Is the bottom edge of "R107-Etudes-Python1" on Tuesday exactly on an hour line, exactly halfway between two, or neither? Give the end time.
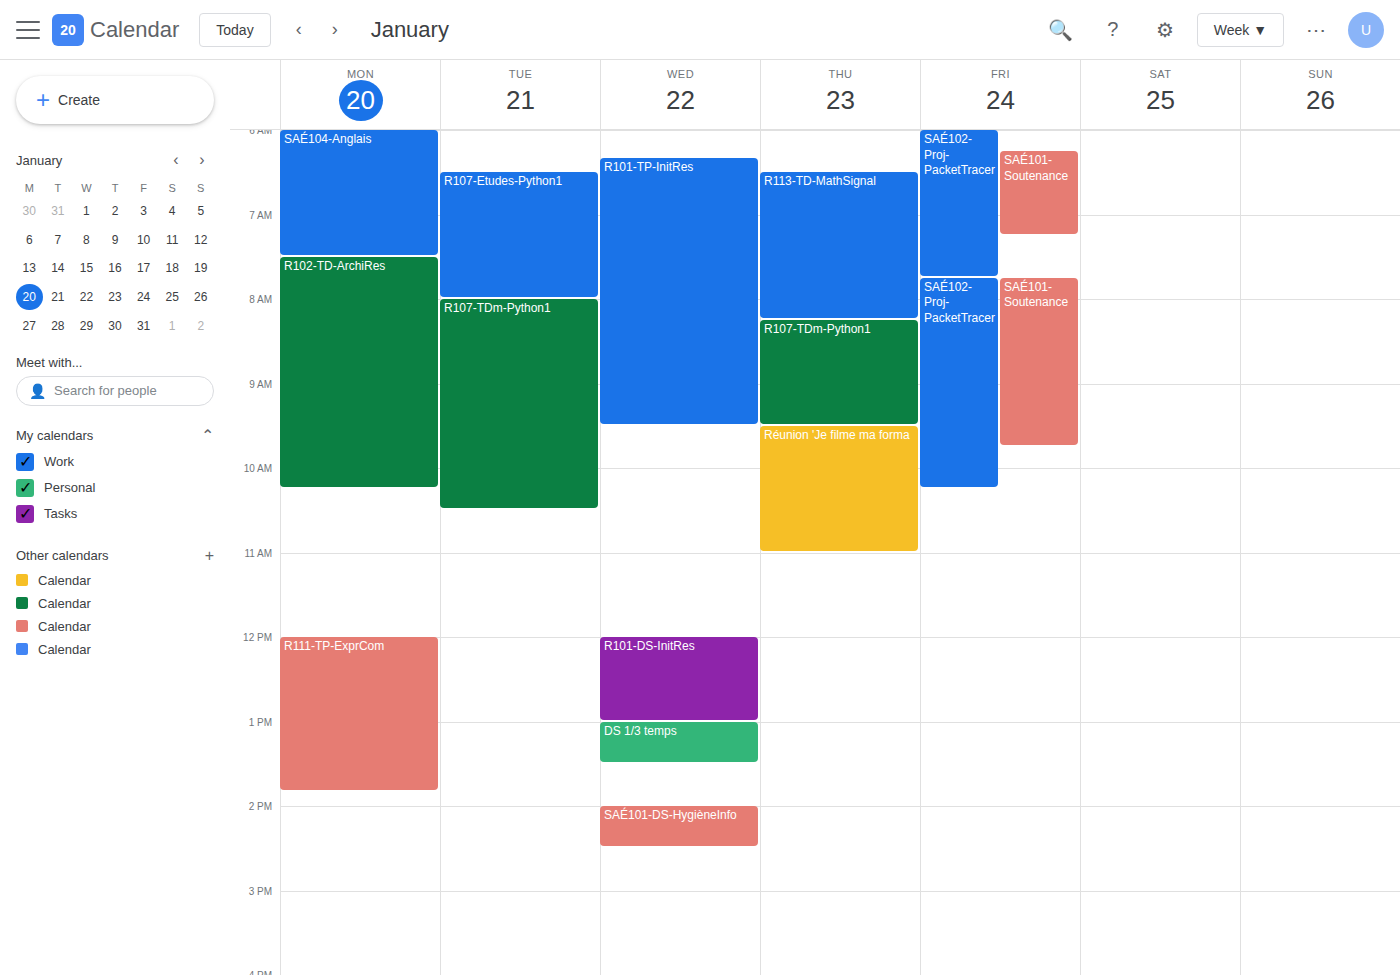
08:00 -- exactly on the 08:00 line.